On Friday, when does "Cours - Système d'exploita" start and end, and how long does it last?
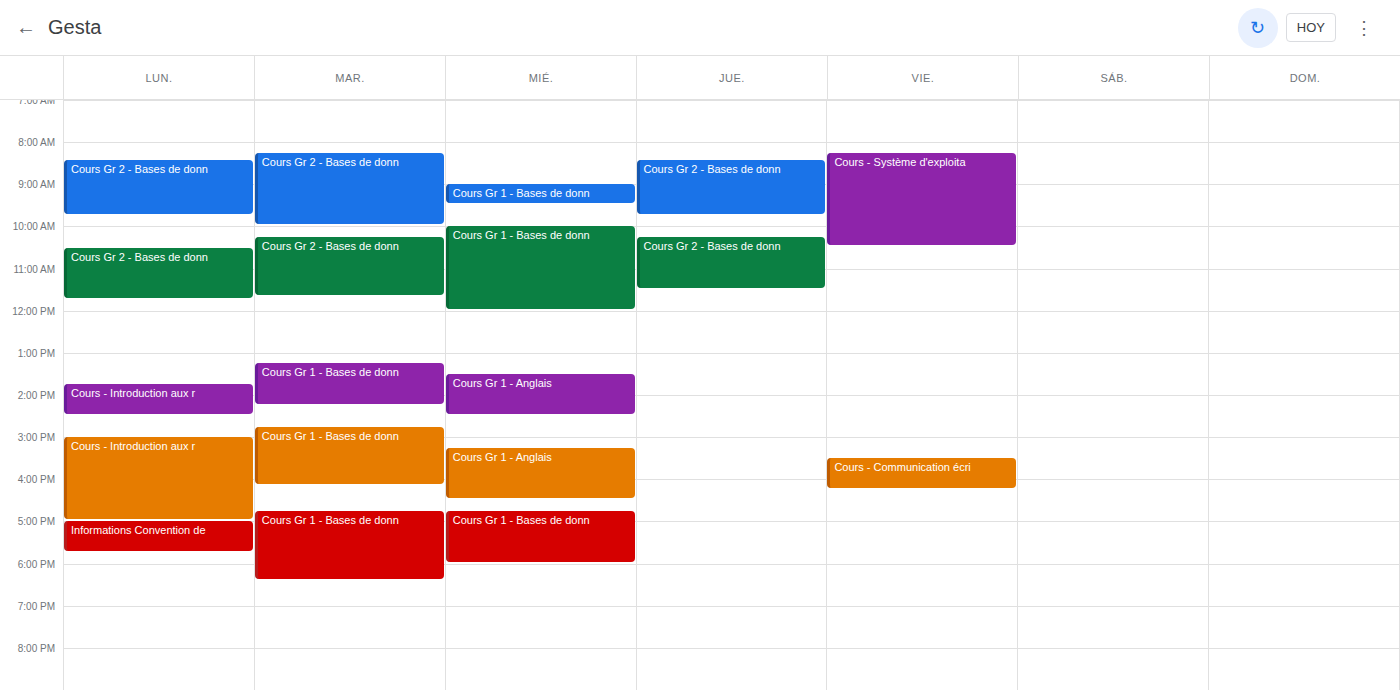
8:15 AM to 10:30 AM, 2 hours 15 minutes